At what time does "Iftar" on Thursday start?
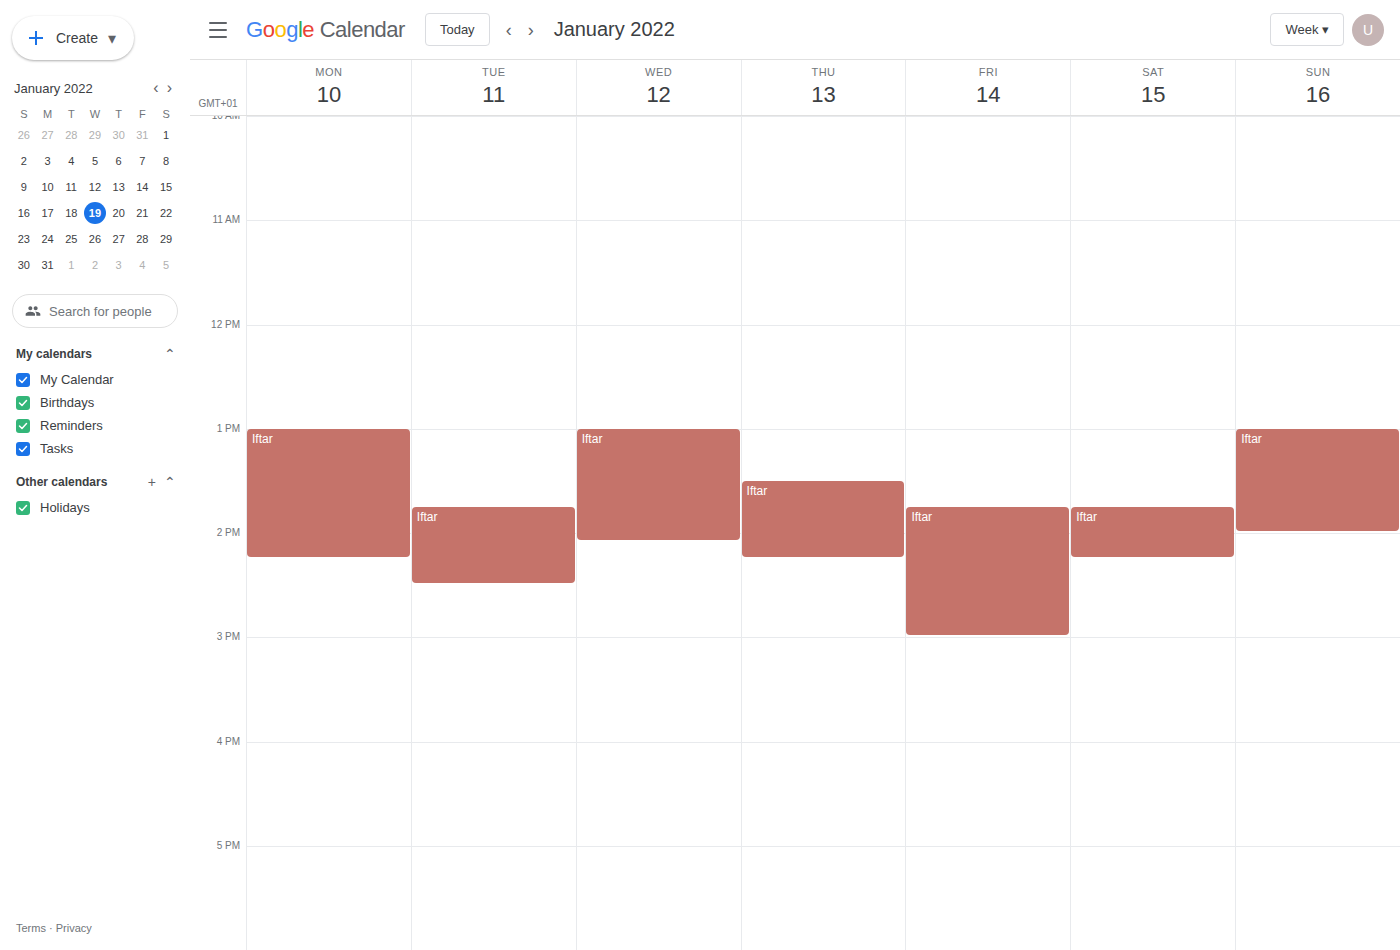
1:30 PM